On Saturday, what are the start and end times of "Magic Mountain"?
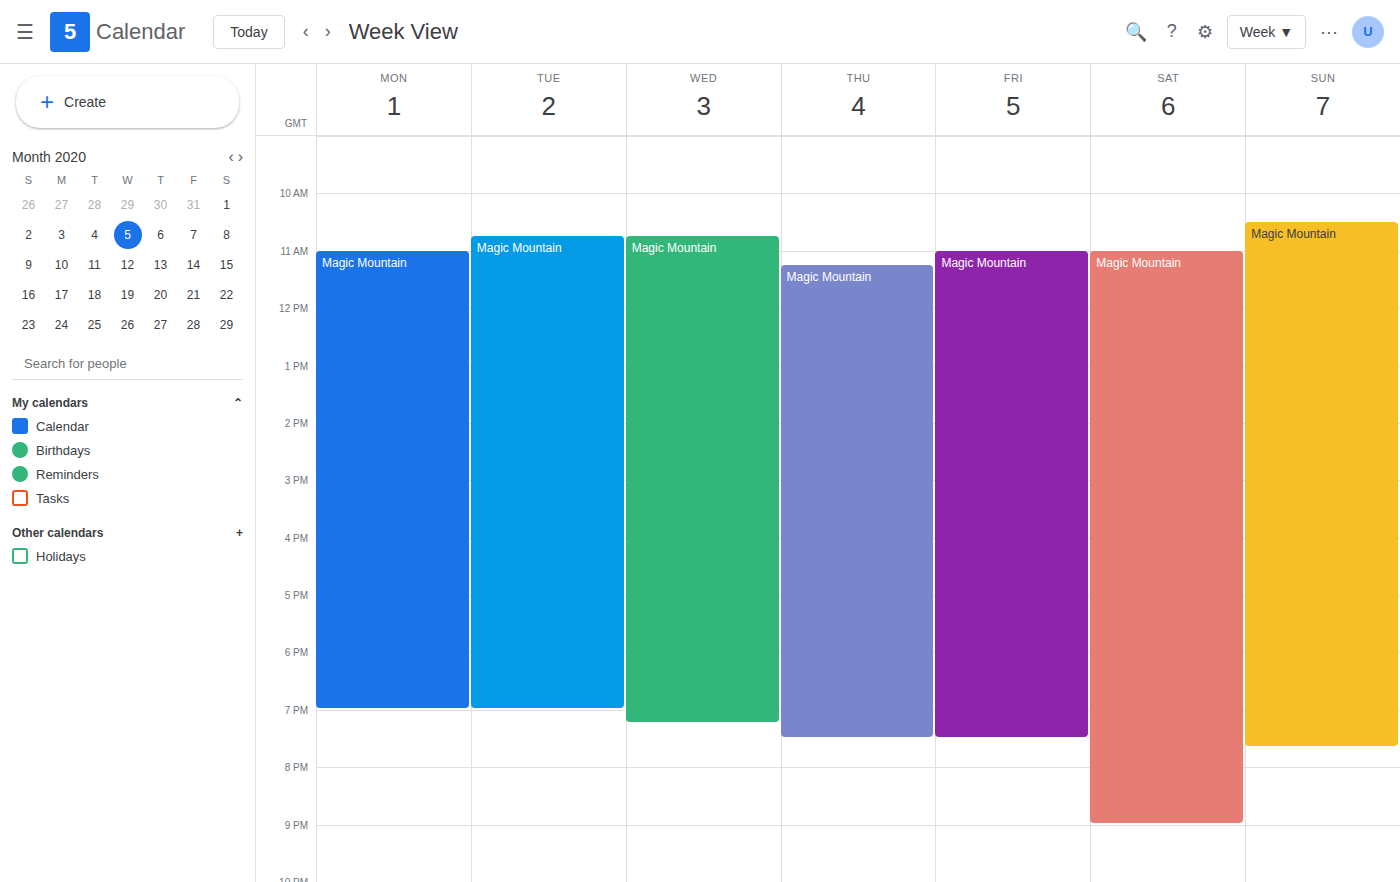
11:00 AM to 9:00 PM